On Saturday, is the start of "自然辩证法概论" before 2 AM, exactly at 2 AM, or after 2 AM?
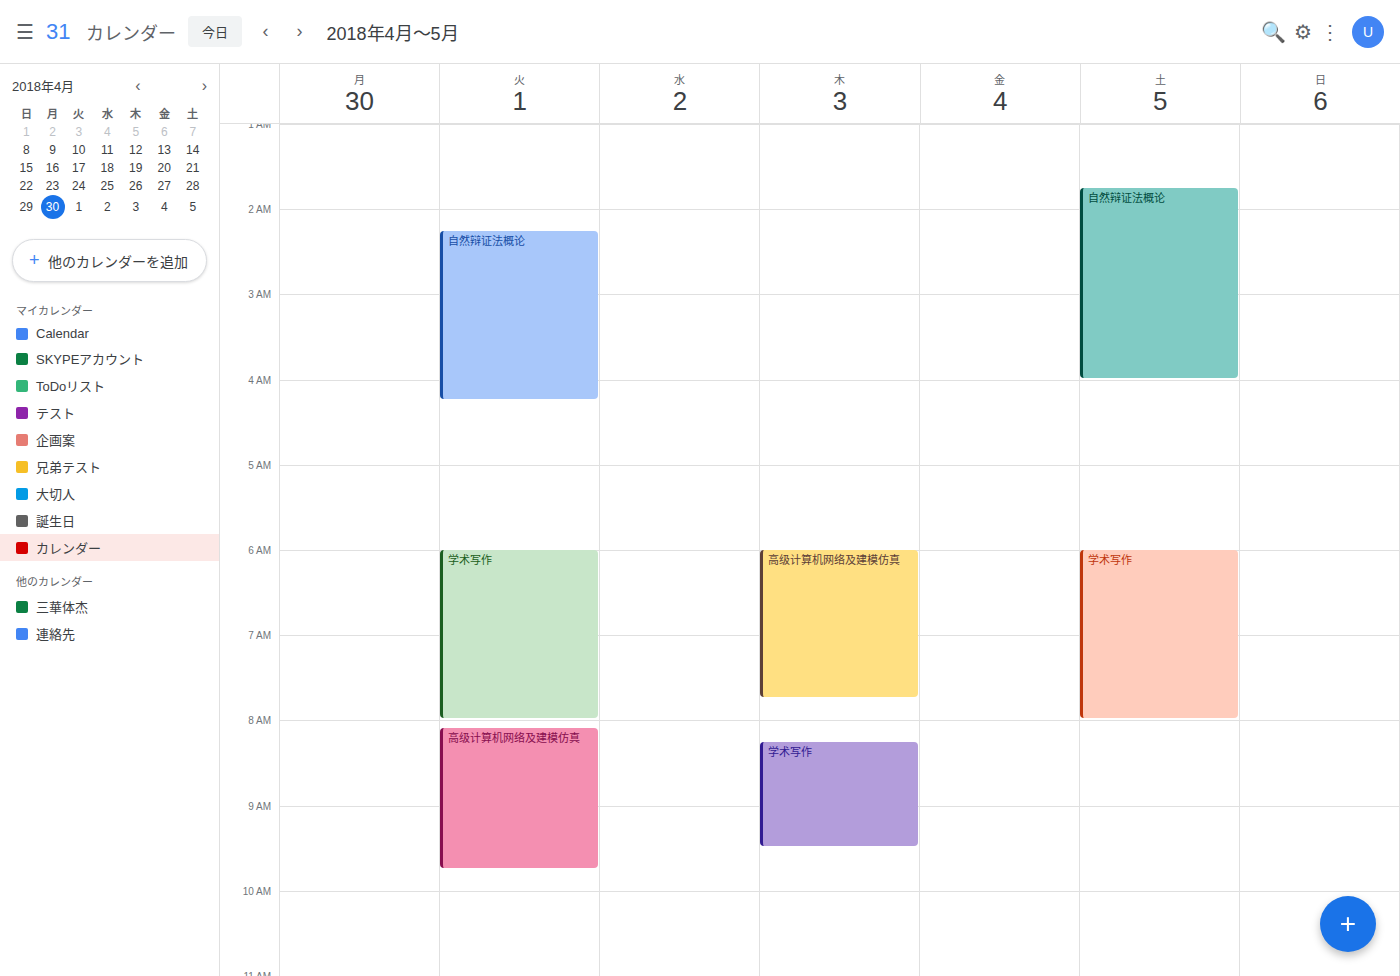
1:45 AM -- before 2 AM, 15 minutes above the 2 AM line.